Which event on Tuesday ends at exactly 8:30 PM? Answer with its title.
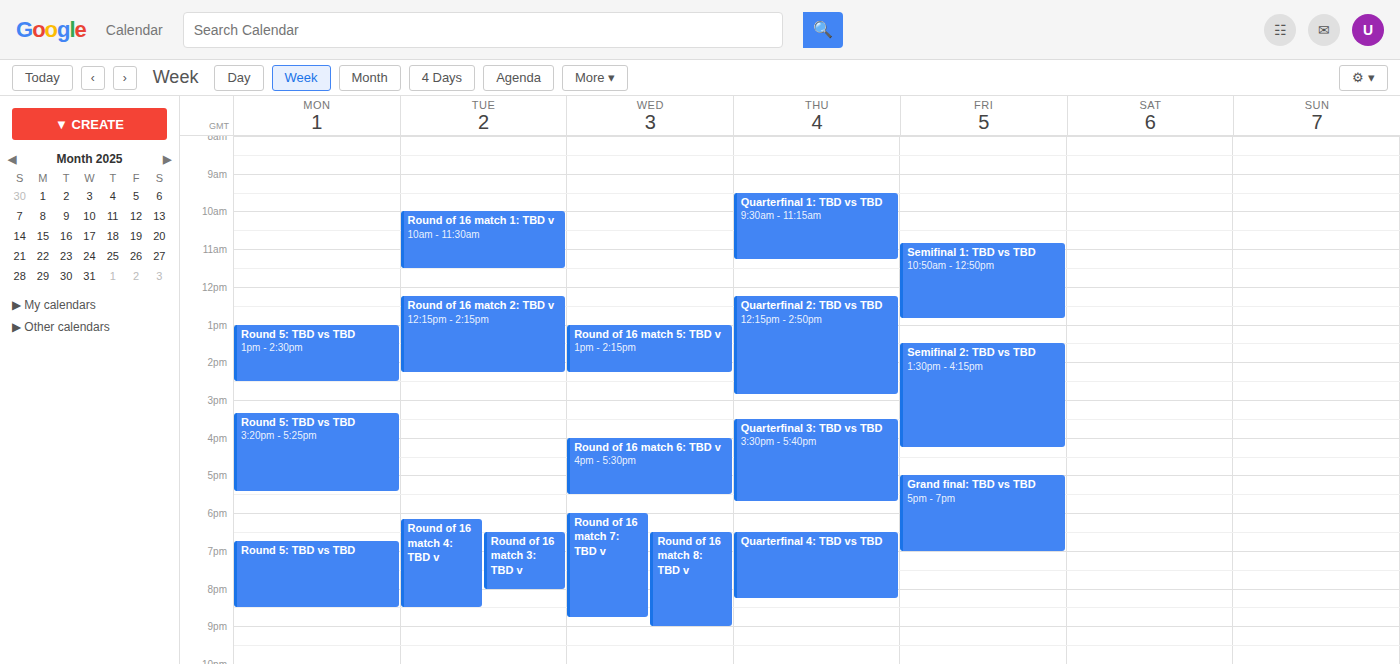
"Round of 16 match 4: TBD v"